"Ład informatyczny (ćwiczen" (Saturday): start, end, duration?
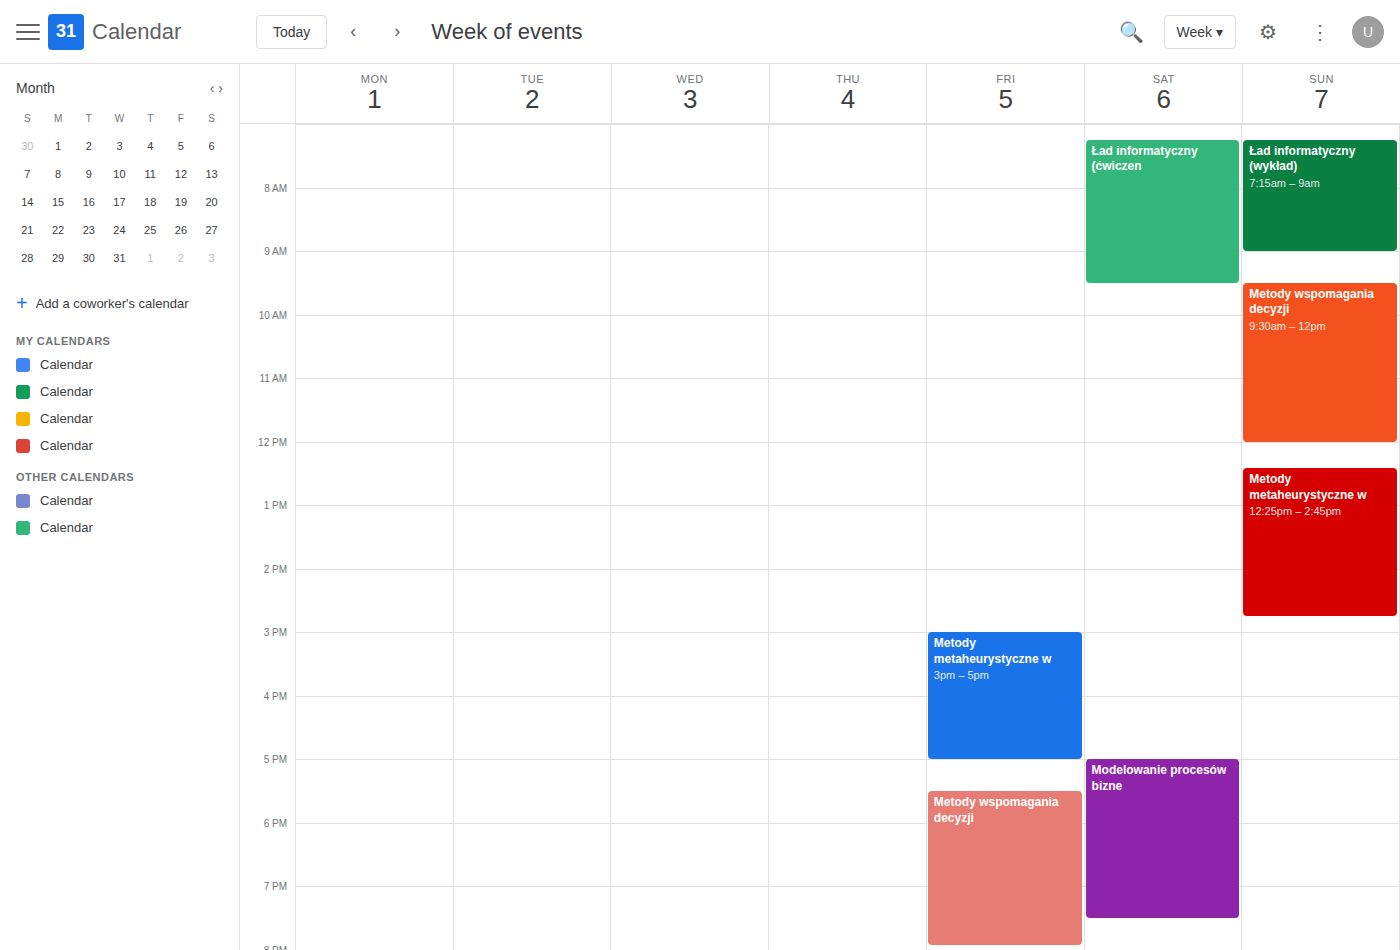
7:15 AM to 9:30 AM, 2 hours 15 minutes